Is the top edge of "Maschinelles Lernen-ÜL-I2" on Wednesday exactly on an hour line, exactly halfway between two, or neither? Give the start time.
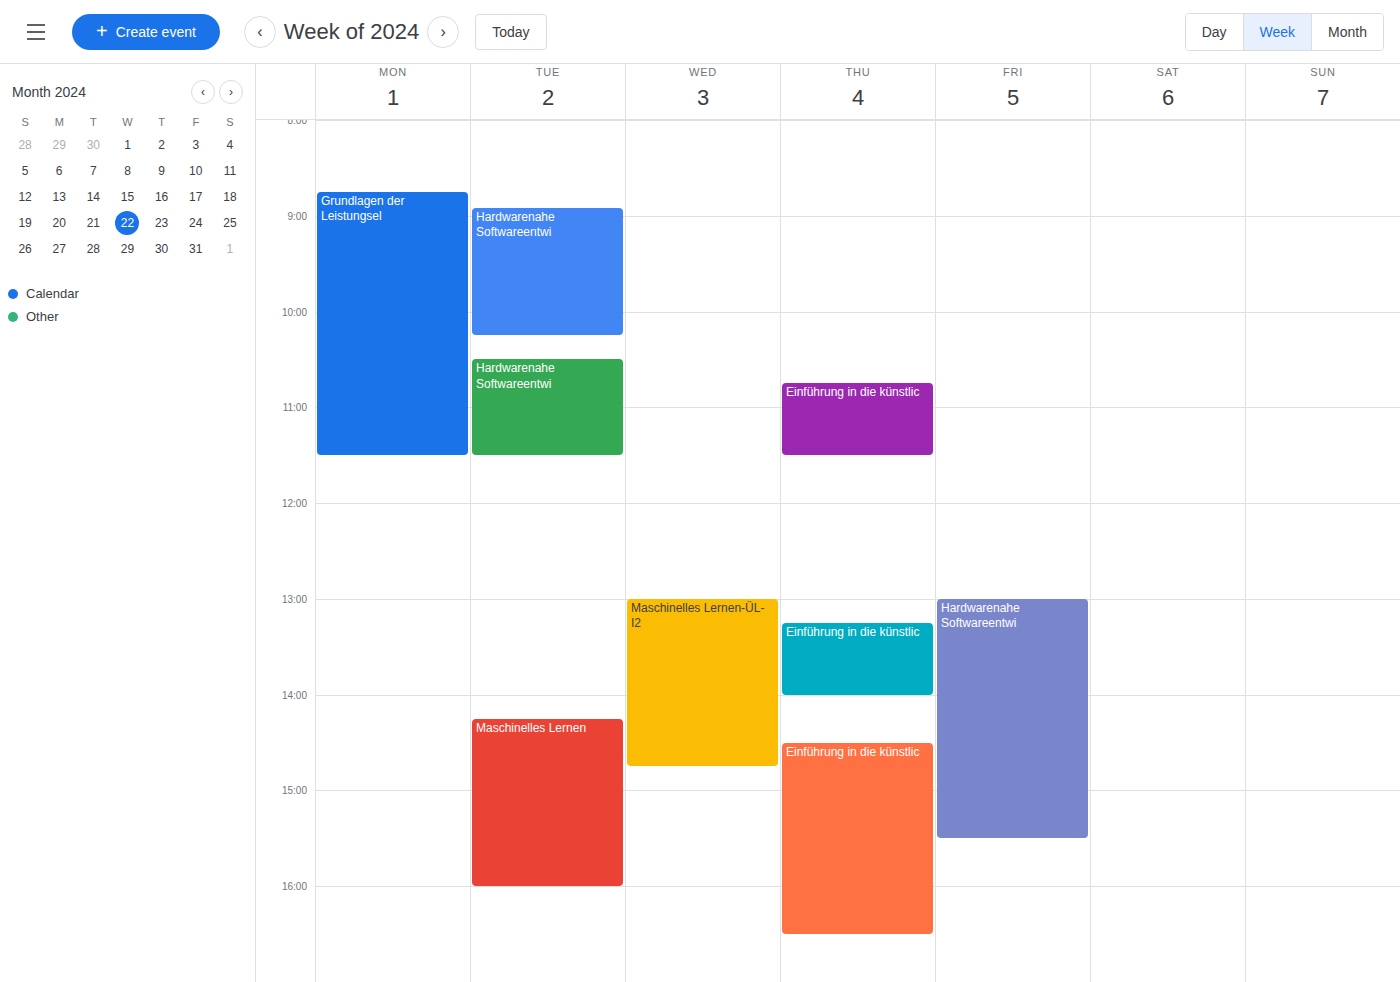
1:00 PM -- exactly on the 1 PM line.